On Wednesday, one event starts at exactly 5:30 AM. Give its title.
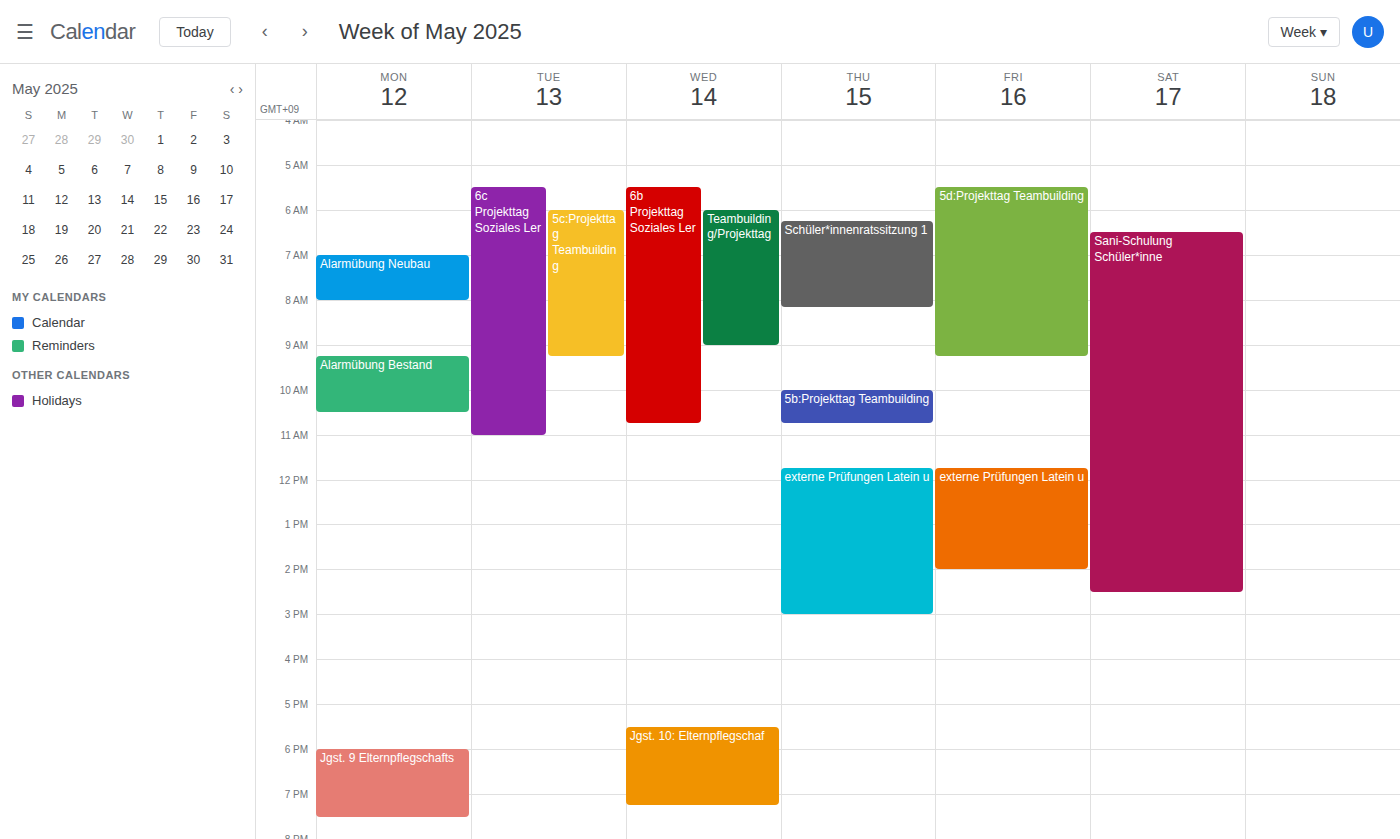
"6b Projekttag Soziales Ler"